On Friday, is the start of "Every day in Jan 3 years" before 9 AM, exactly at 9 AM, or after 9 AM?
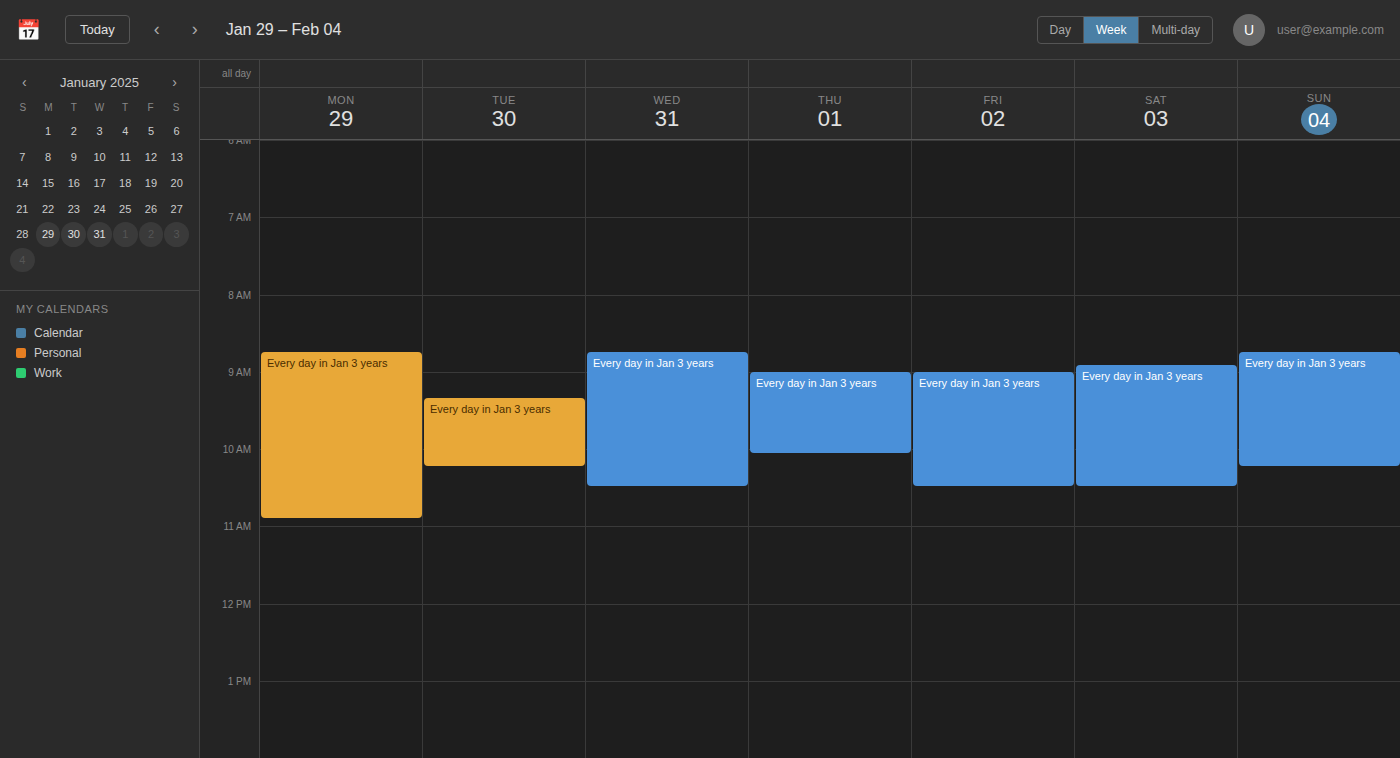
9:00 AM -- exactly at 9 AM, on the 9 AM line.